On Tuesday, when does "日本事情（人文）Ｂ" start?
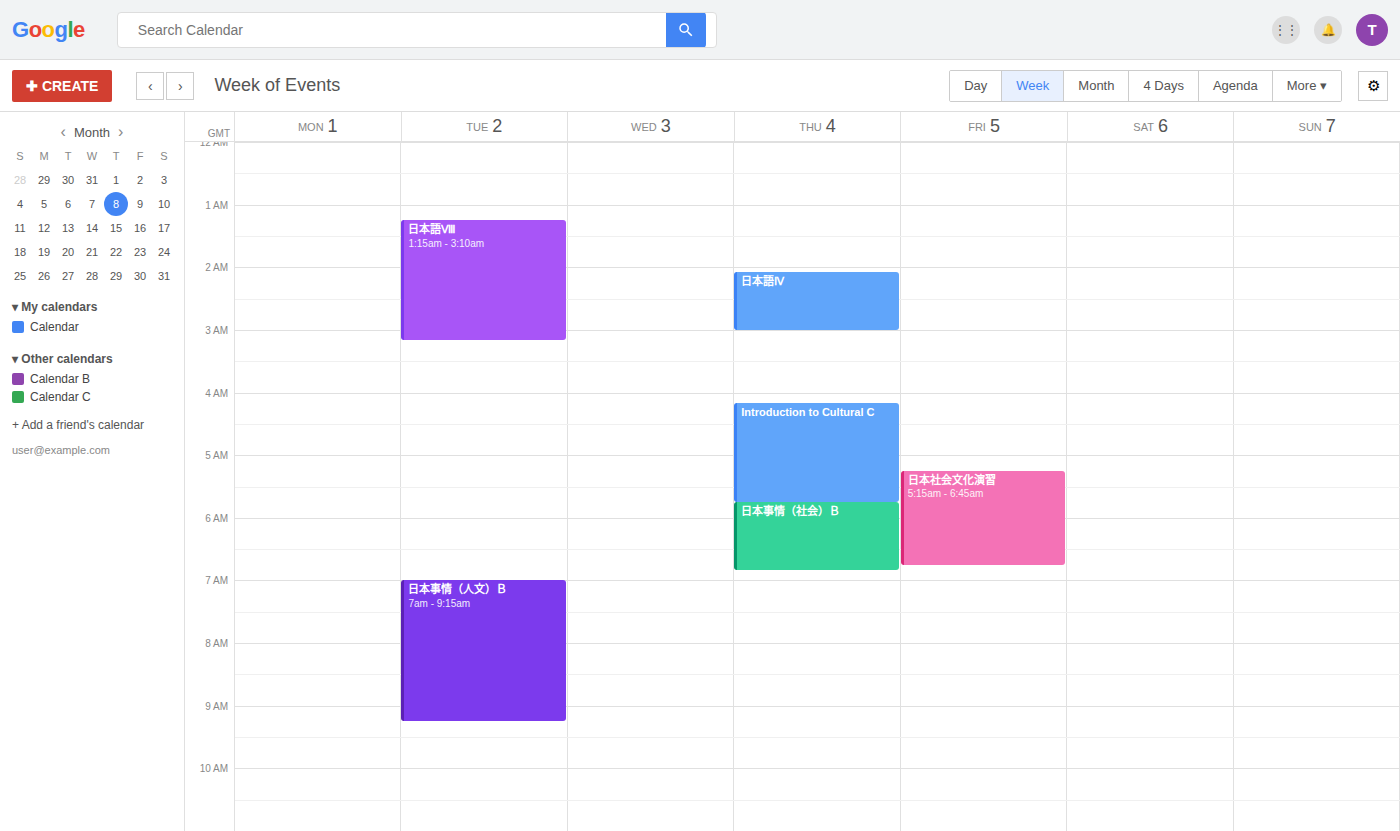
07:00